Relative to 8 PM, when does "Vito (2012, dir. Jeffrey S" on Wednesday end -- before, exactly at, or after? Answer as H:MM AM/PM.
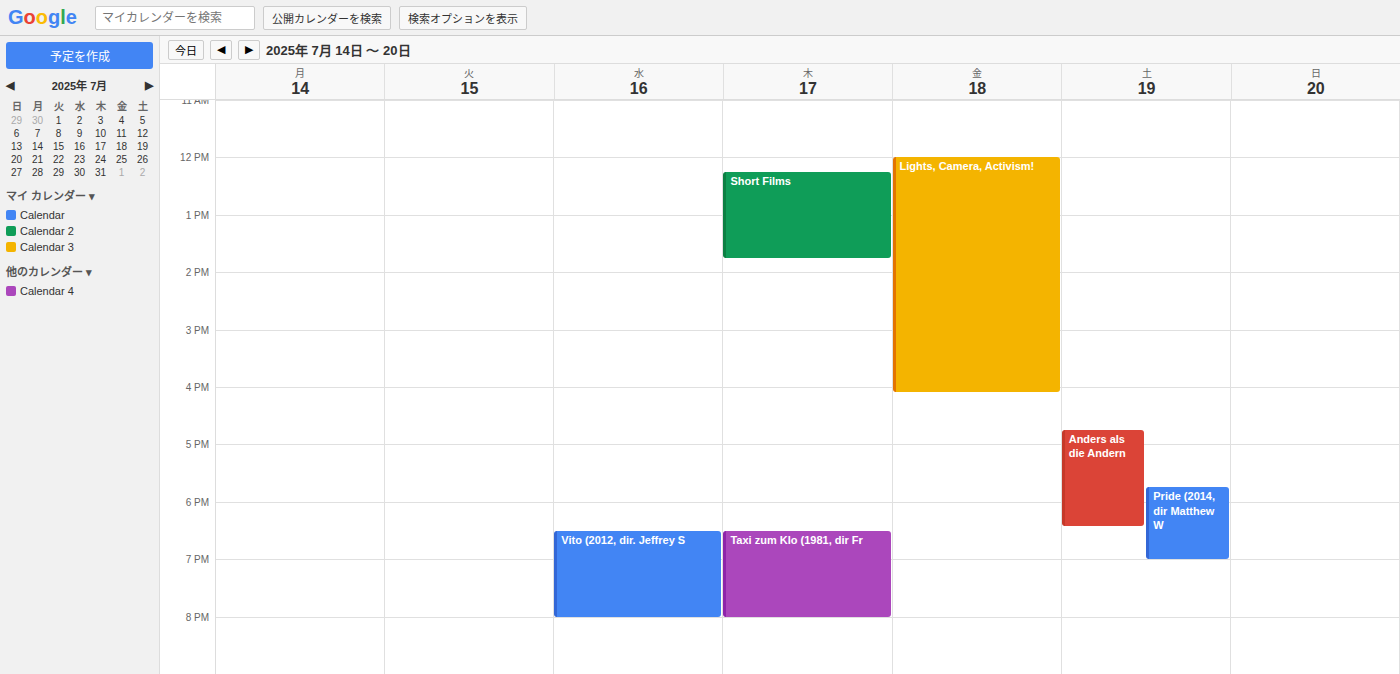
8:00 PM -- exactly at 8 PM, on the 8 PM line.